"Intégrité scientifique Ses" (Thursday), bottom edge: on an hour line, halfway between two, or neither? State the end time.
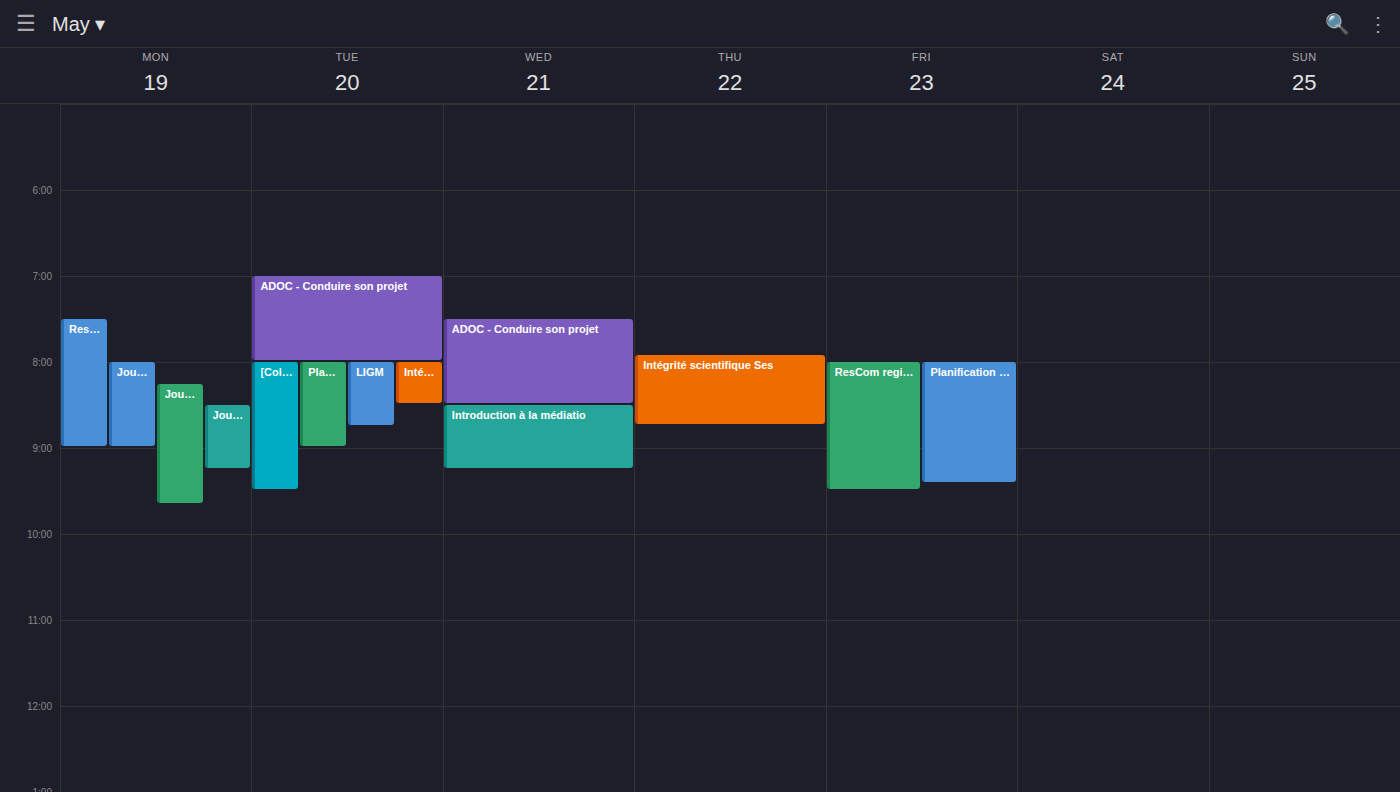
8:45 AM -- neither: three quarters of the way from the 8 AM line to the 9 AM line.